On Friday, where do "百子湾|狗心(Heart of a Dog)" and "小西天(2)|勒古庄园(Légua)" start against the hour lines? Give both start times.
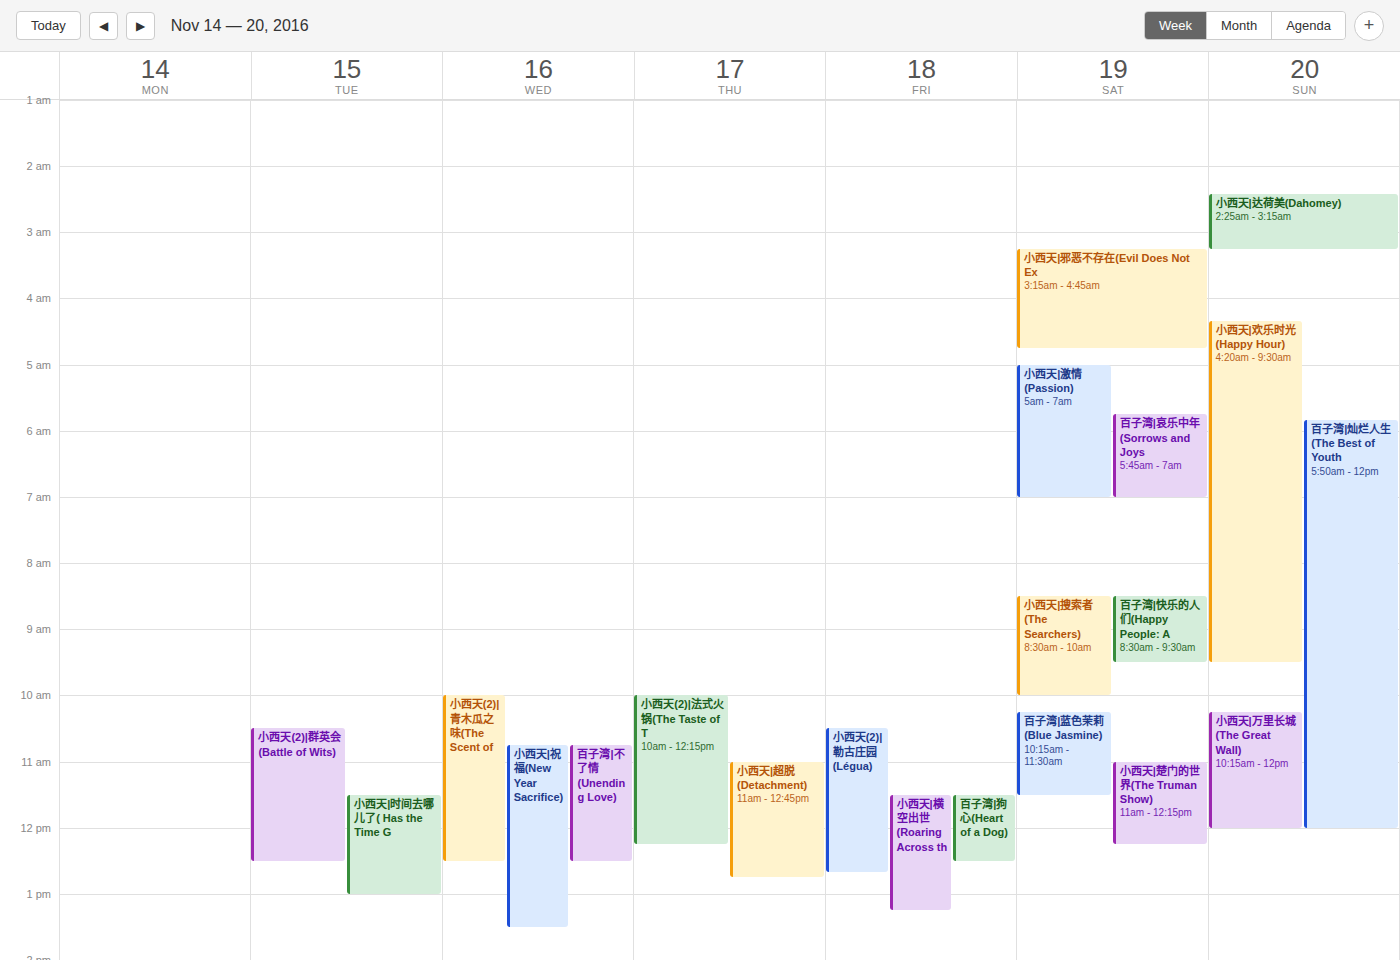
"百子湾|狗心(Heart of a Dog)": 11:30 AM, halfway between the 11 AM and 12 PM lines. "小西天(2)|勒古庄园(Légua)": 10:30 AM, halfway between the 10 AM and 11 AM lines.